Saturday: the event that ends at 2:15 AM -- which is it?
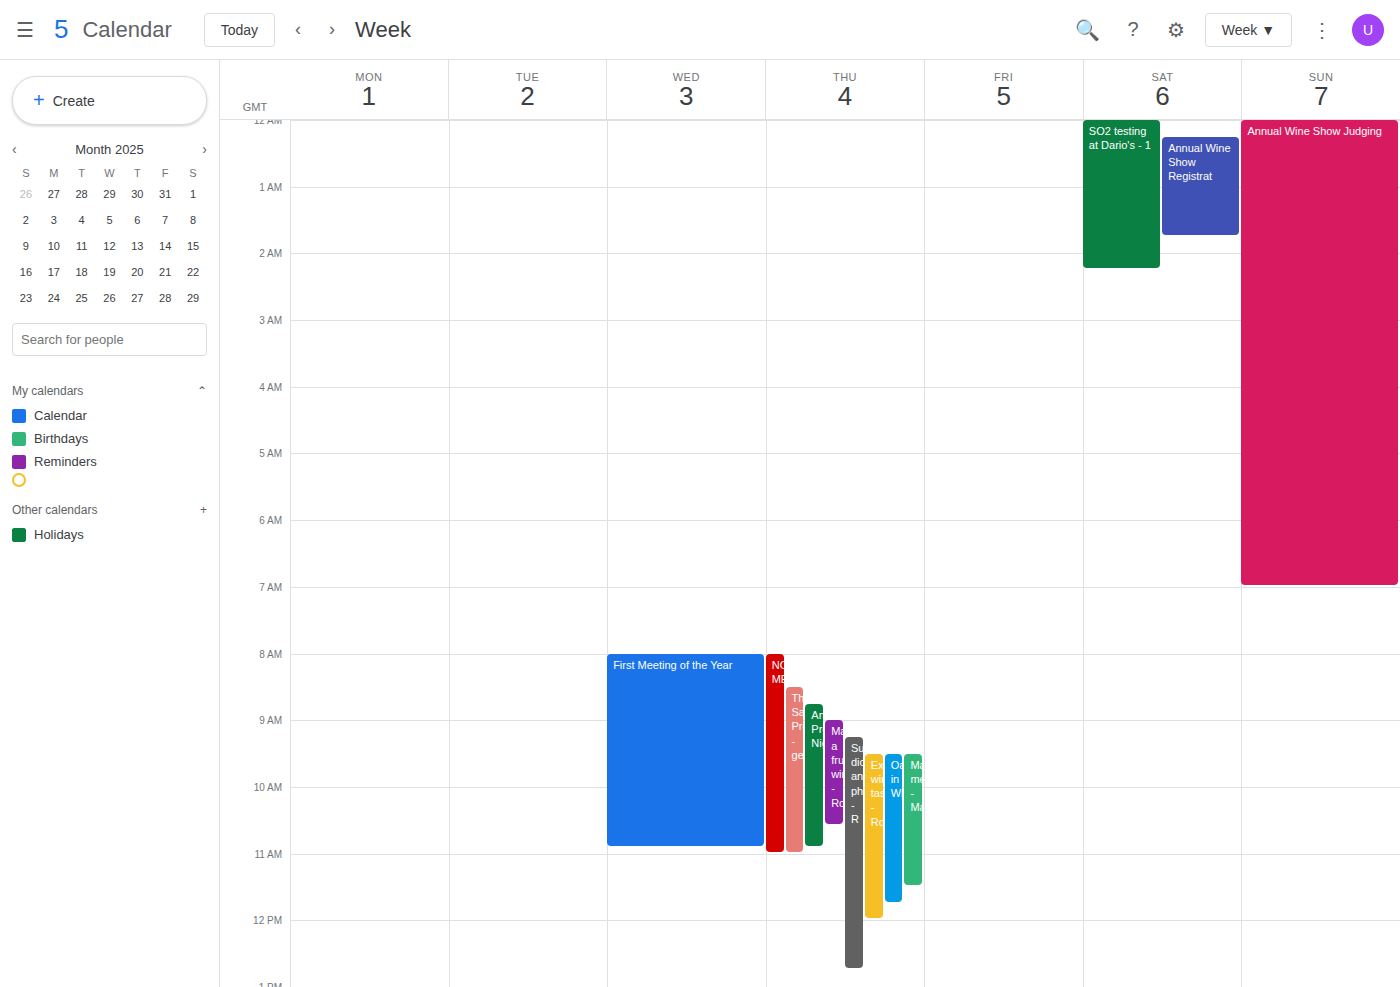
"SO2 testing at Dario's - 1"